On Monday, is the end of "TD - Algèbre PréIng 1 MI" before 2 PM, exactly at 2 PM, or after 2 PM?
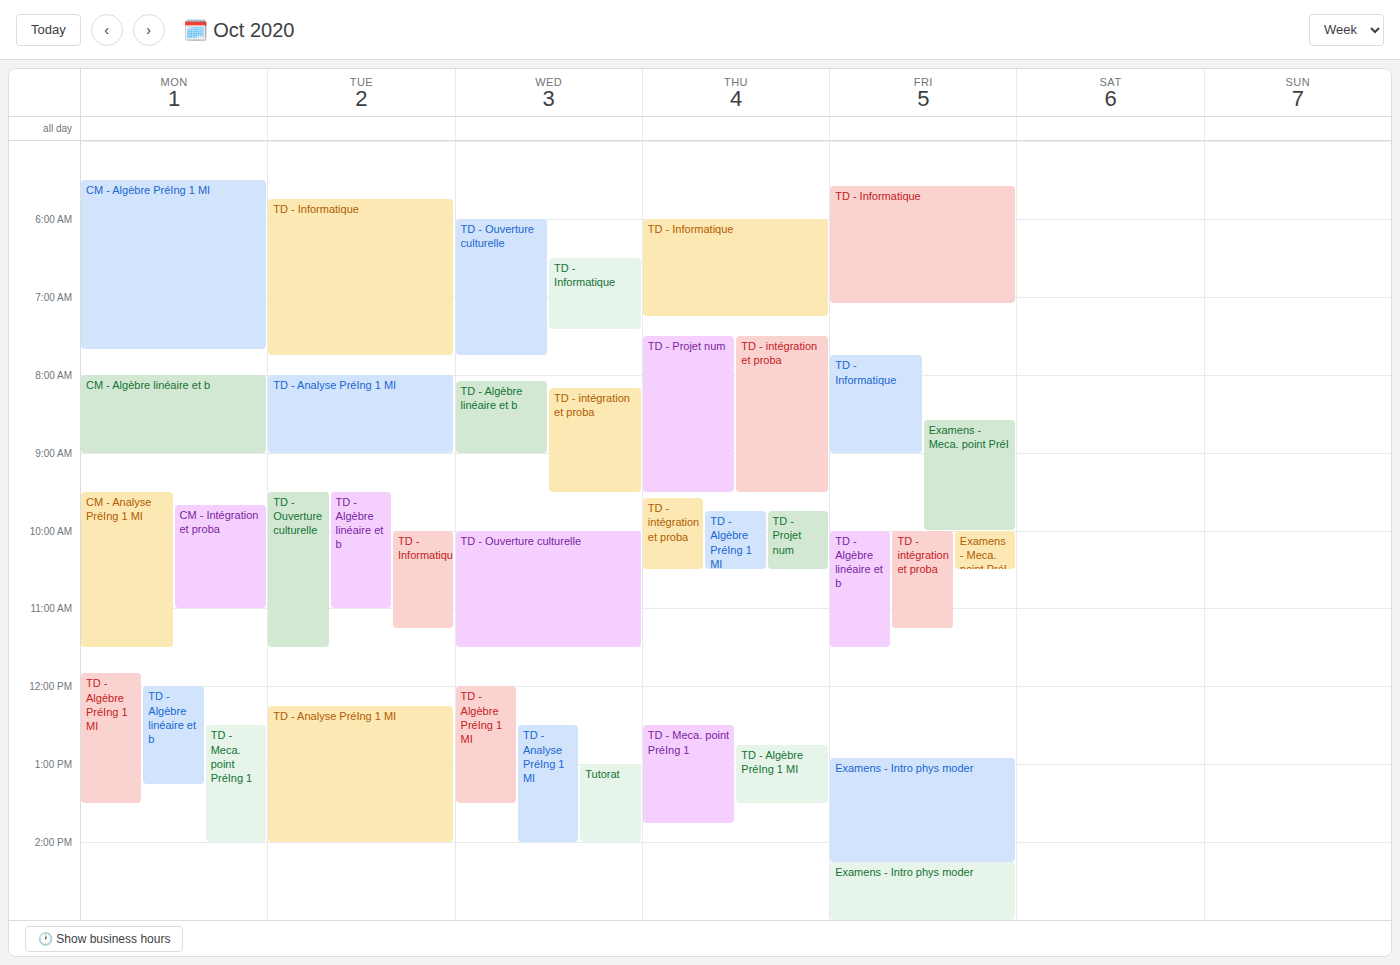
1:30 PM -- before 2 PM, 30 minutes above the 2 PM line.